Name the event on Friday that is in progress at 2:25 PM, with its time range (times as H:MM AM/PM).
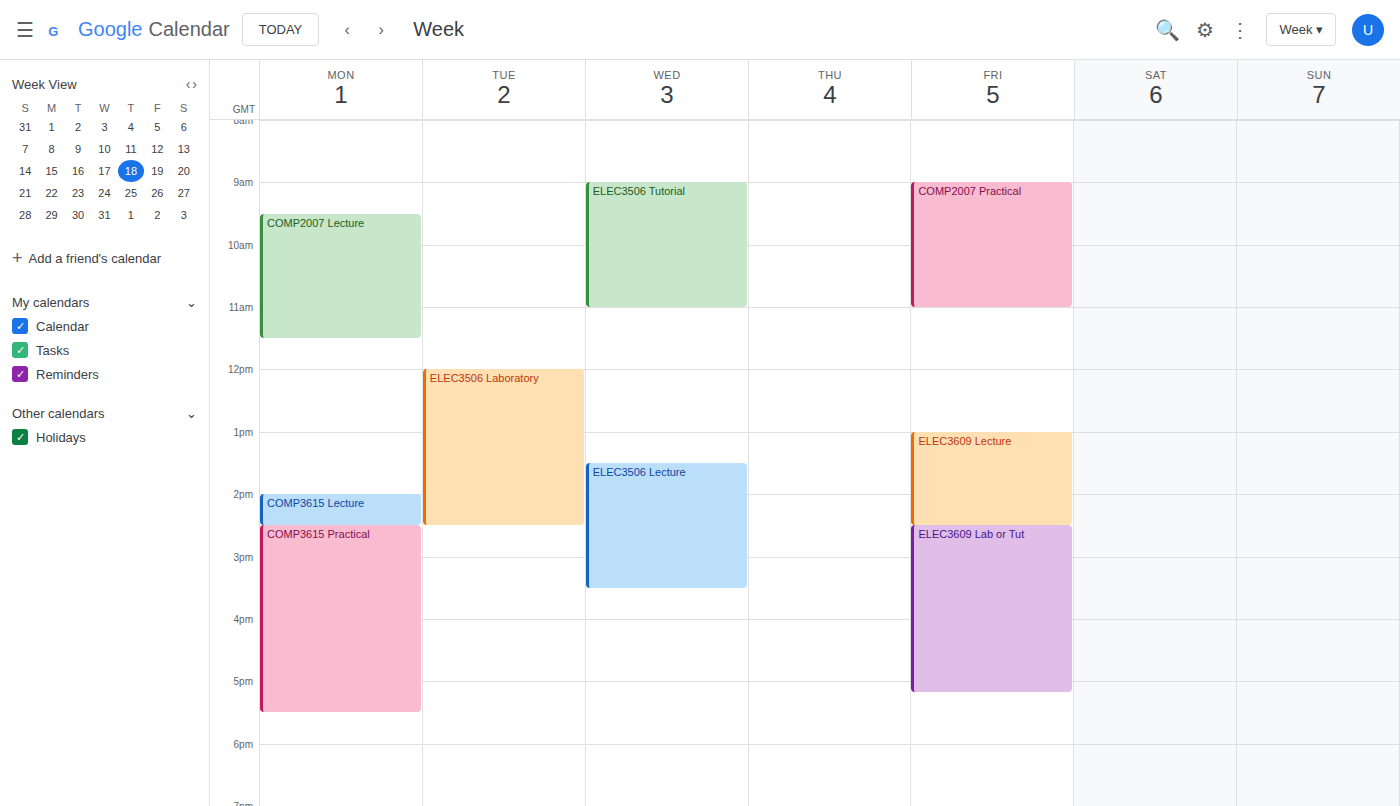
"ELEC3609 Lecture", 1:00 PM to 2:30 PM